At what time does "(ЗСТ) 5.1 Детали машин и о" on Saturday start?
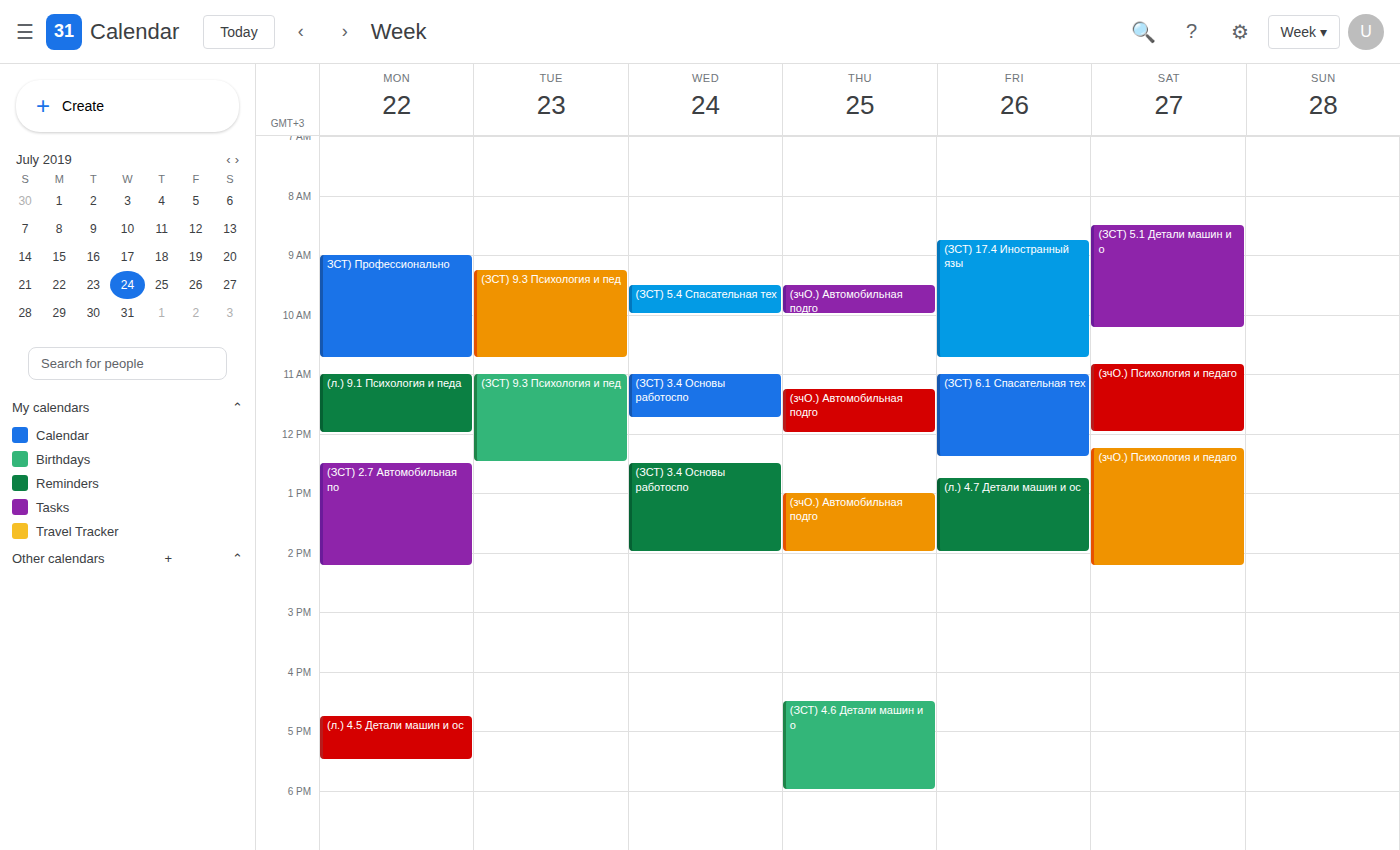
8:30 AM